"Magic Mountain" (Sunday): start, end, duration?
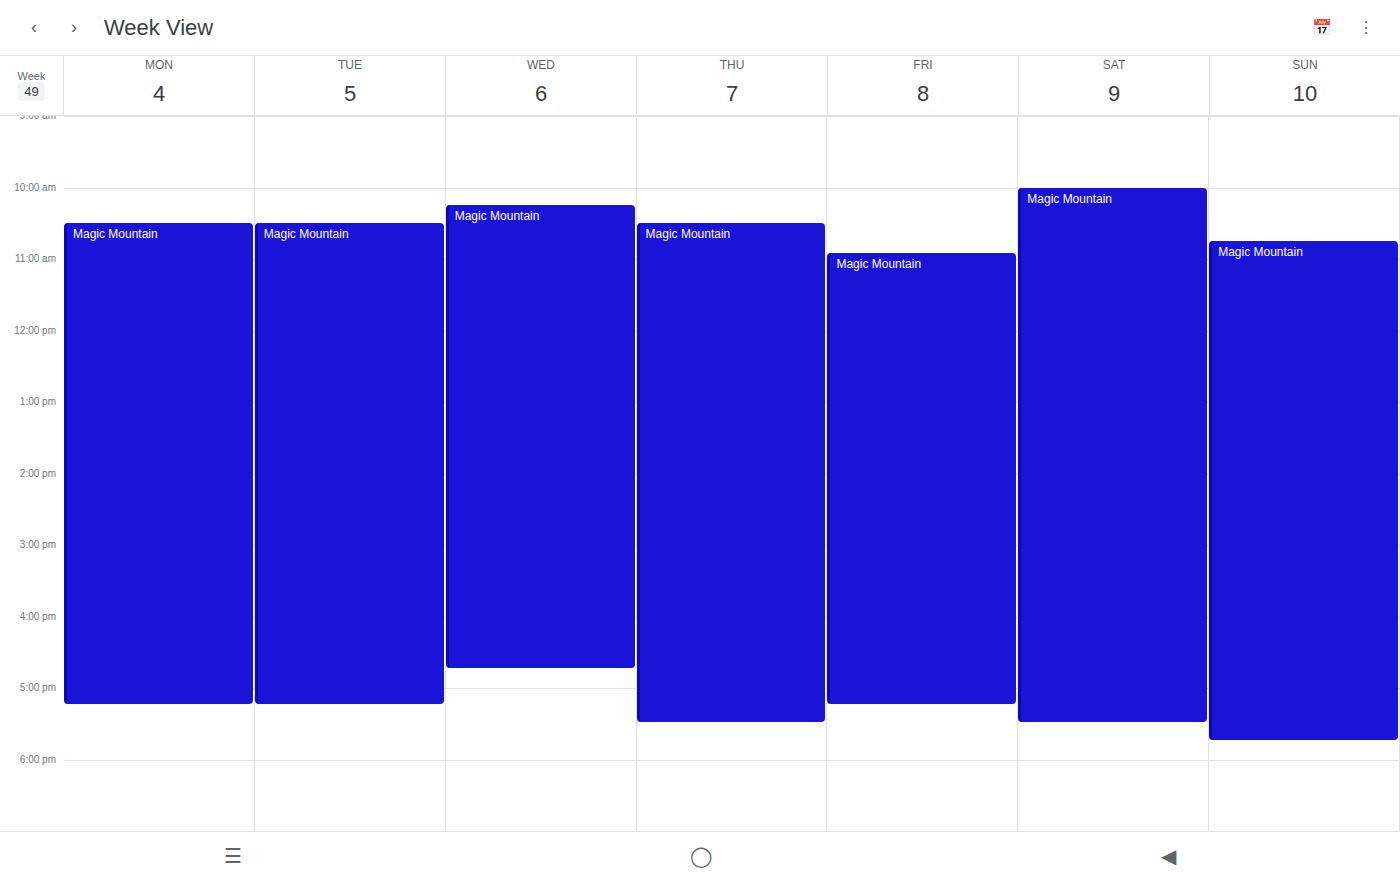
10:45 AM to 5:45 PM, 7 hours